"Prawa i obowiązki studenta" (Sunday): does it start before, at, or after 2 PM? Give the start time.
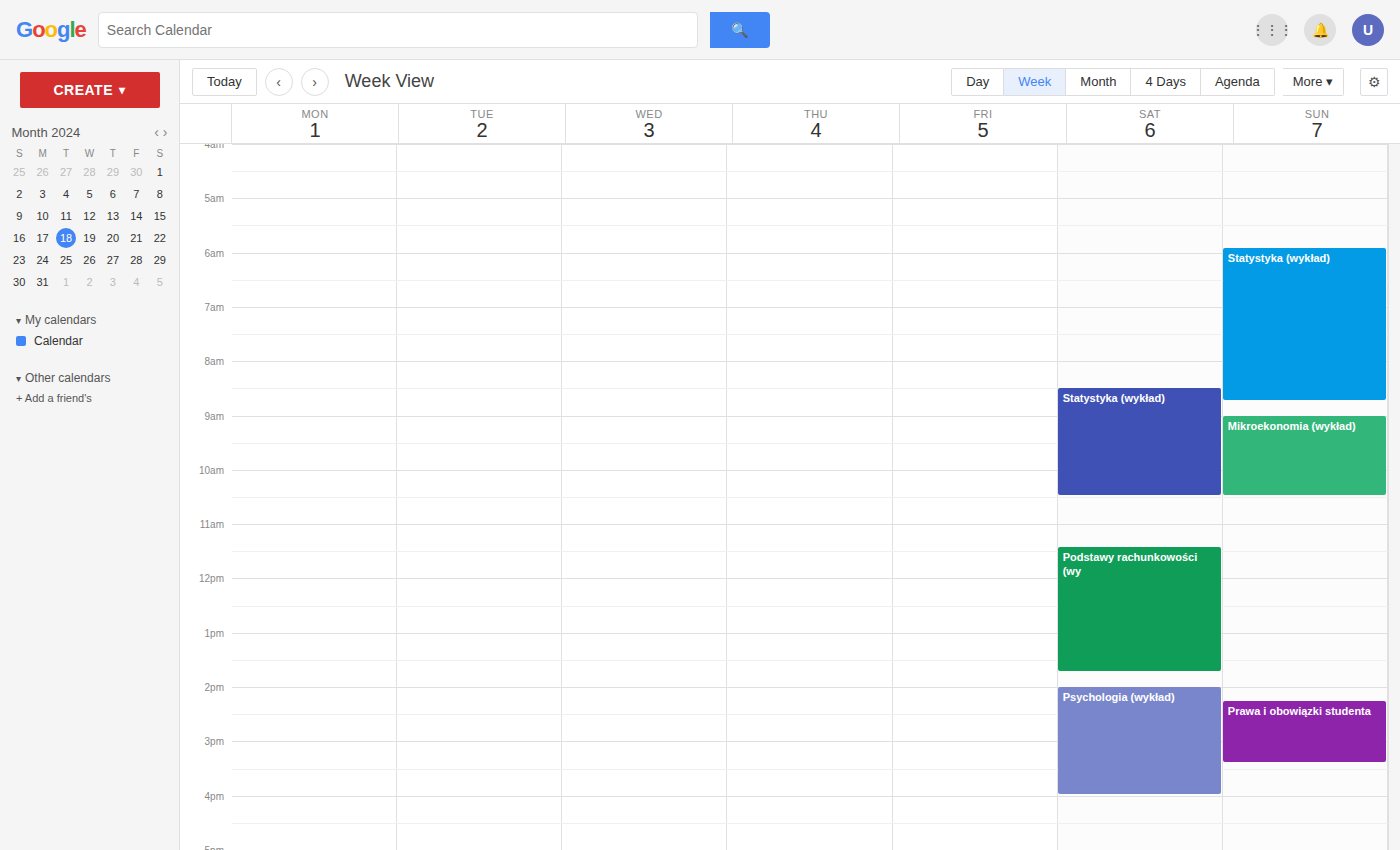
2:15 PM -- after 2 PM, 15 minutes below the 2 PM line.